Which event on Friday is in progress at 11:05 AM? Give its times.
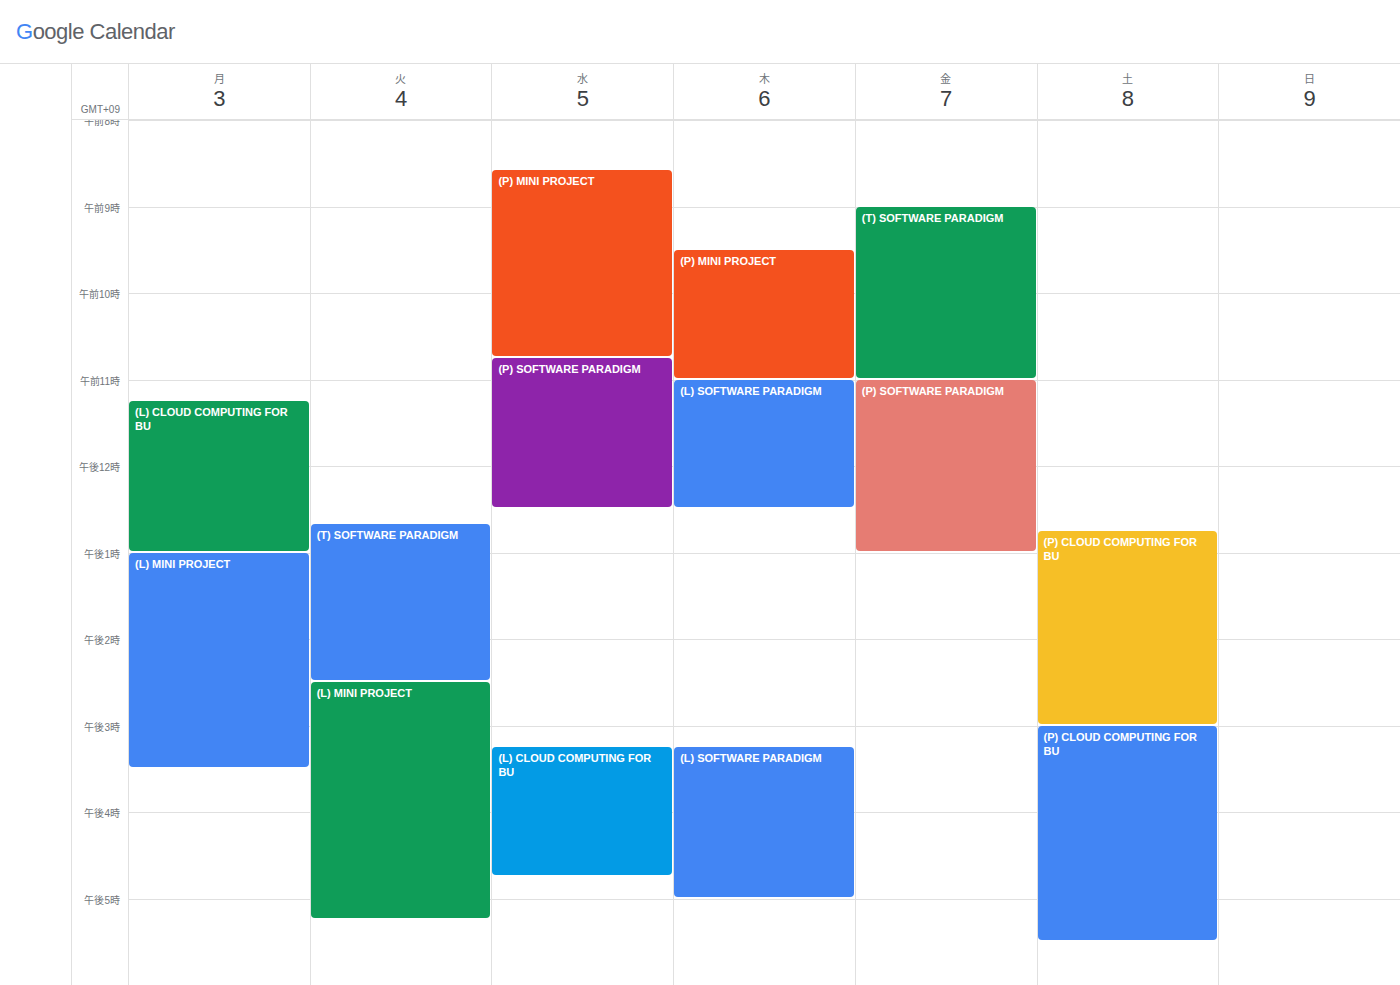
"(P) SOFTWARE PARADIGM", 11:00 AM to 1:00 PM